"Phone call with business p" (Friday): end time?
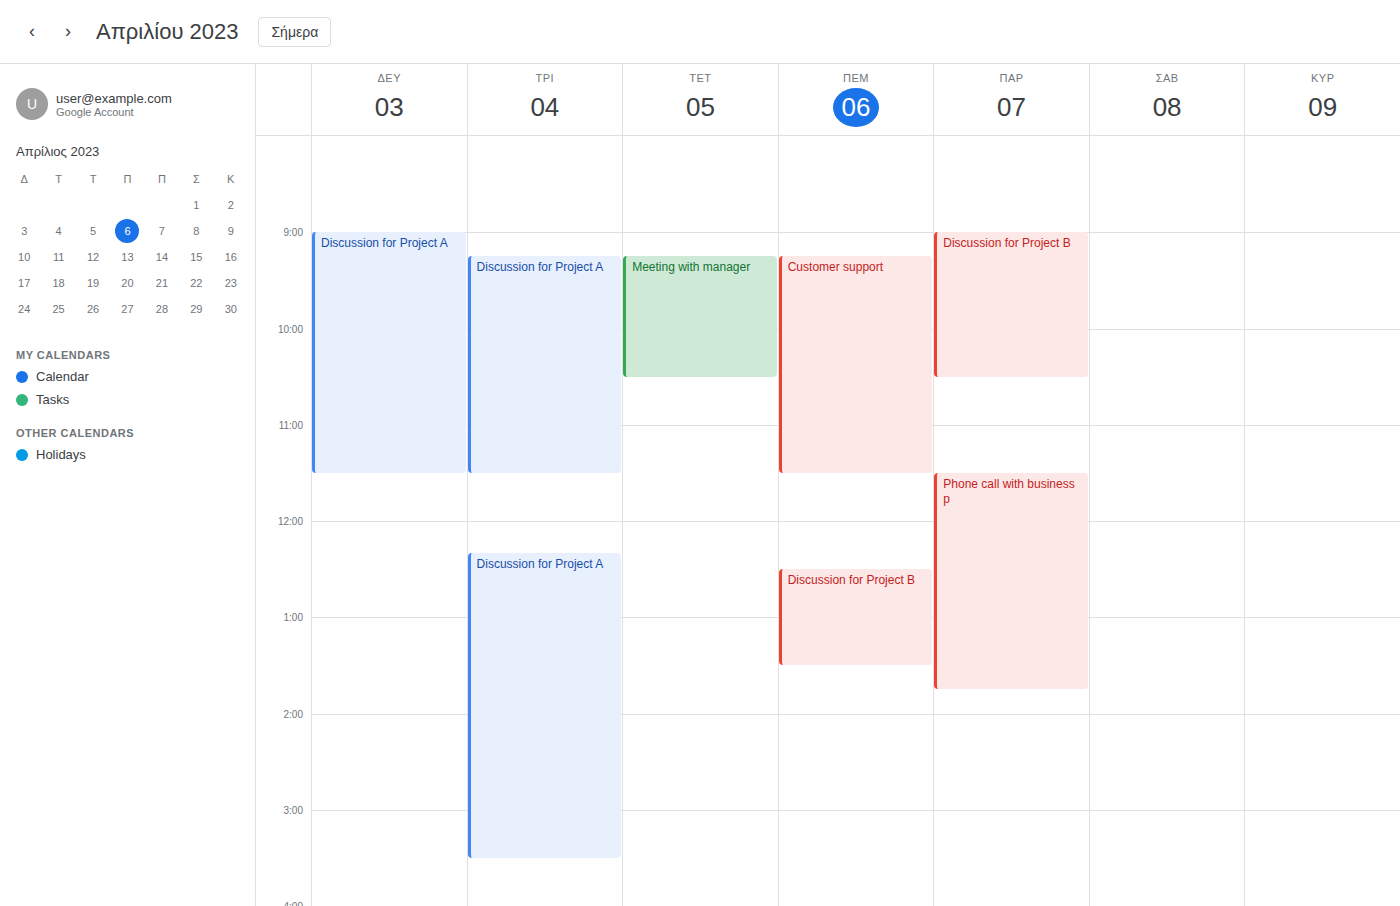
1:45 PM